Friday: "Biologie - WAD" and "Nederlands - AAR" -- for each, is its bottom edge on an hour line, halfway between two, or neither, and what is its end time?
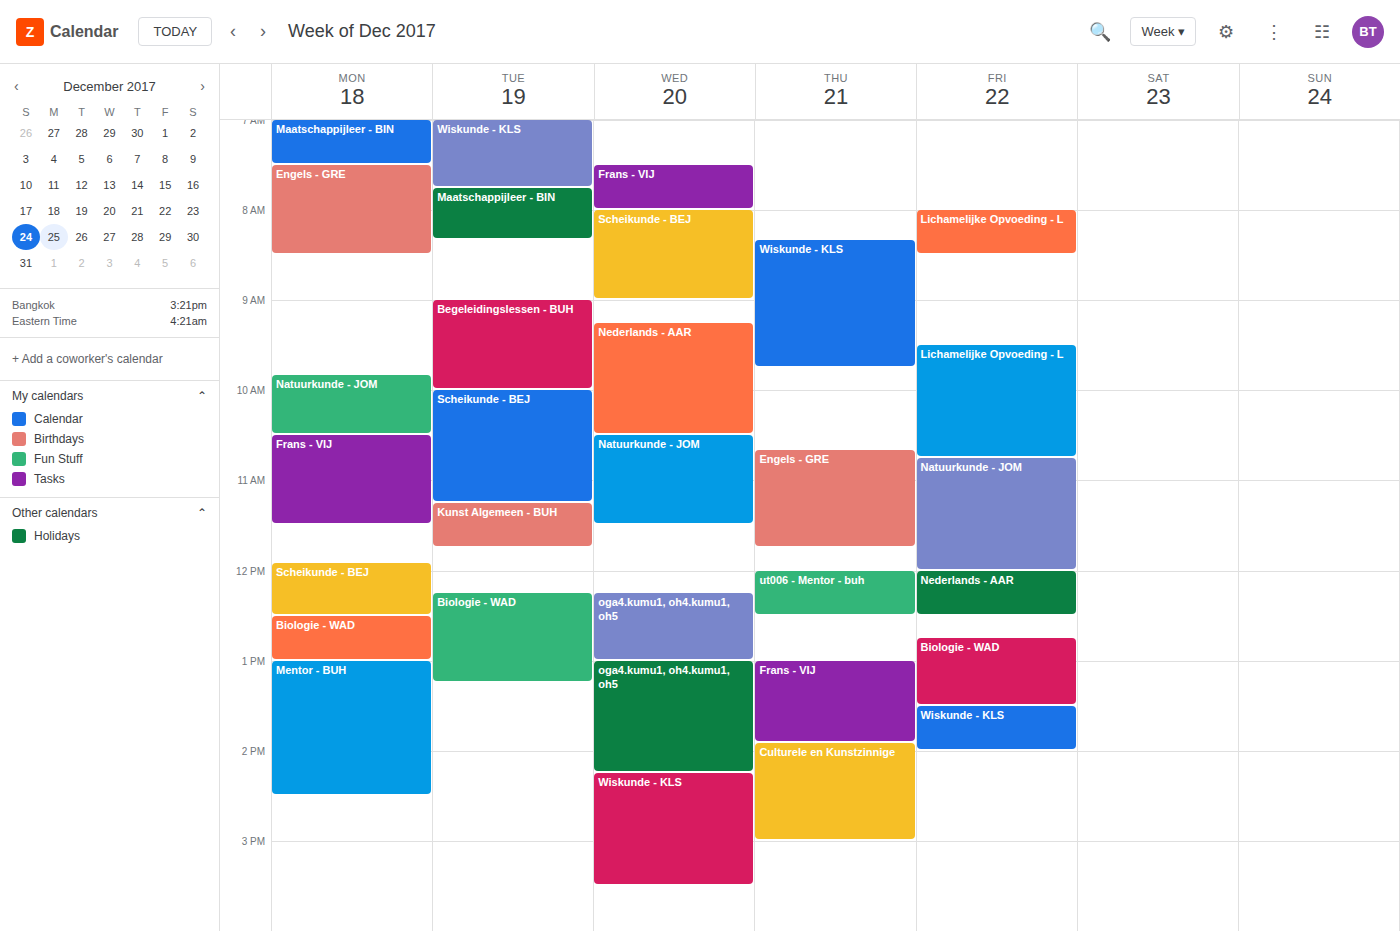
"Biologie - WAD": 1:30 PM, halfway between the 1 PM and 2 PM lines. "Nederlands - AAR": 12:30 PM, halfway between the 12 PM and 1 PM lines.